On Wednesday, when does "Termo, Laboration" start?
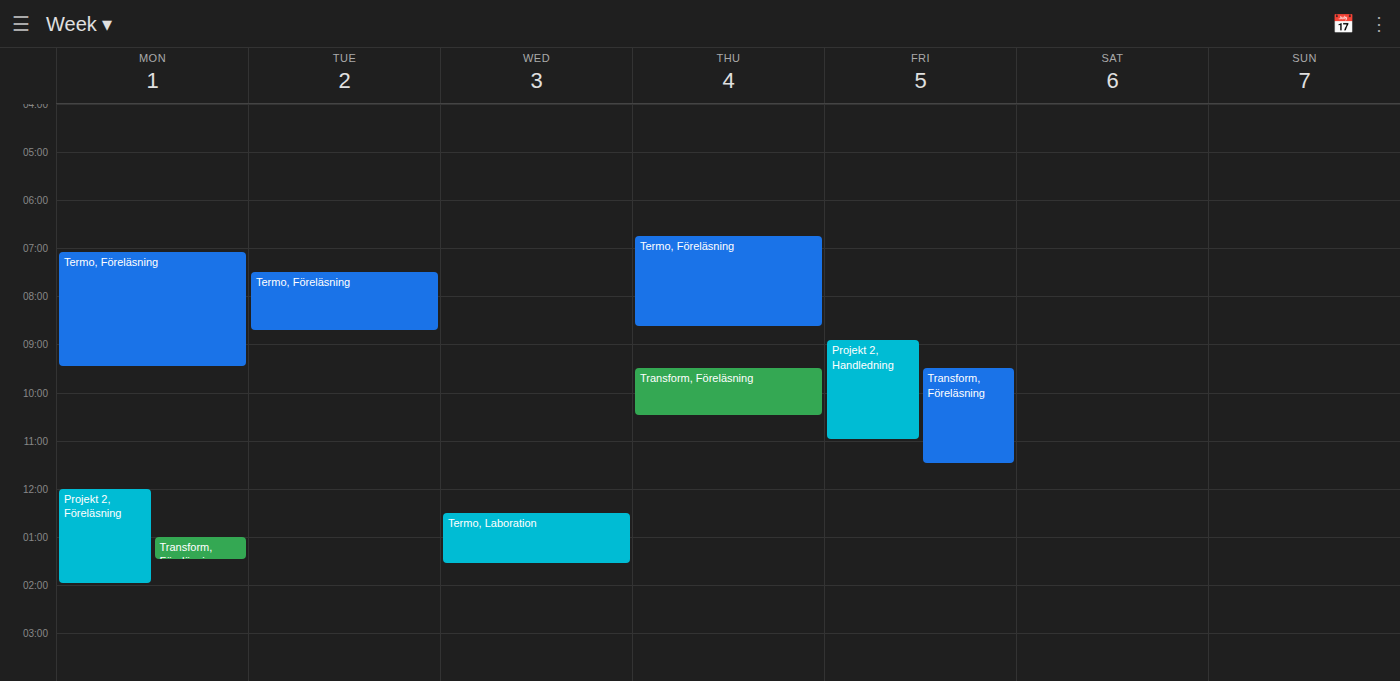
12:30 PM